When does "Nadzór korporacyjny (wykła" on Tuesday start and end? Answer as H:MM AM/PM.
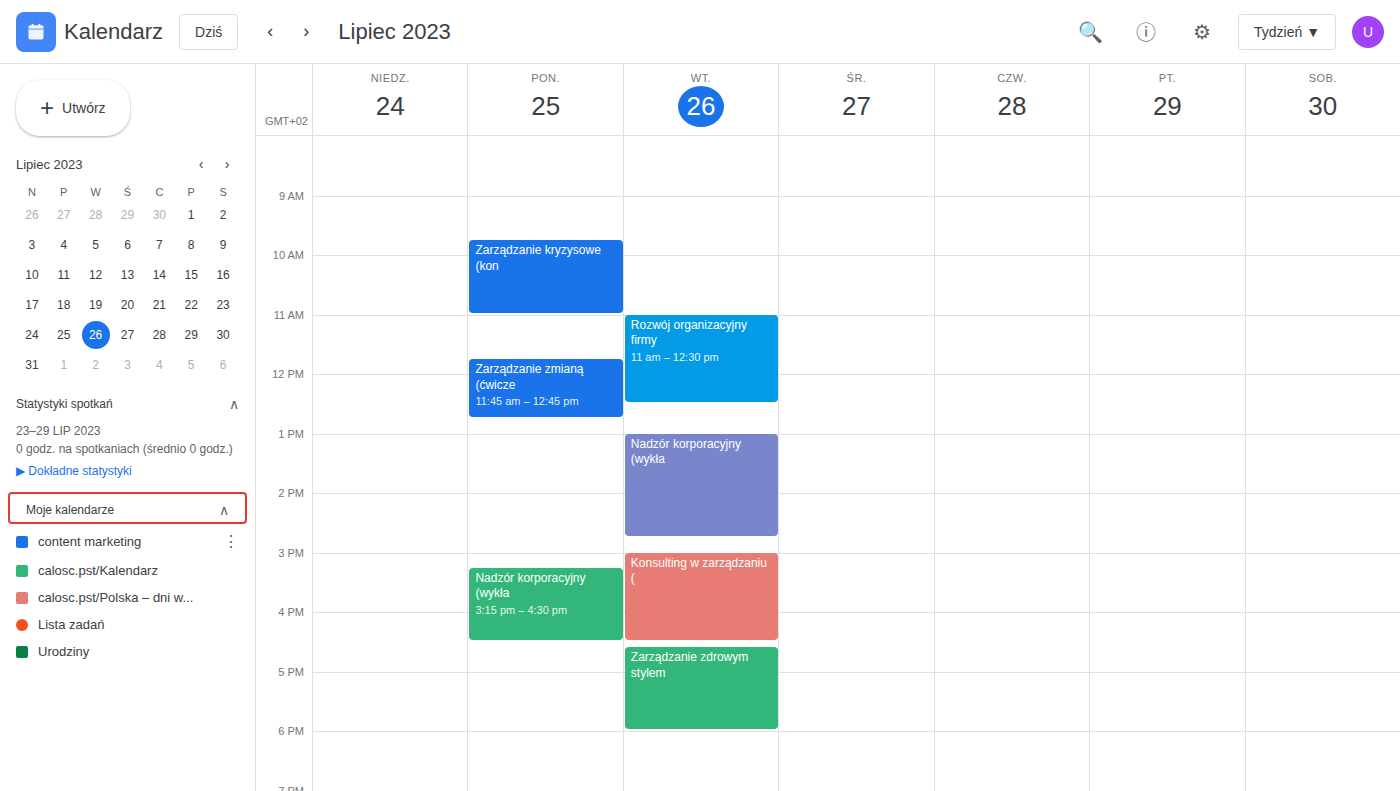
1:00 PM to 2:45 PM